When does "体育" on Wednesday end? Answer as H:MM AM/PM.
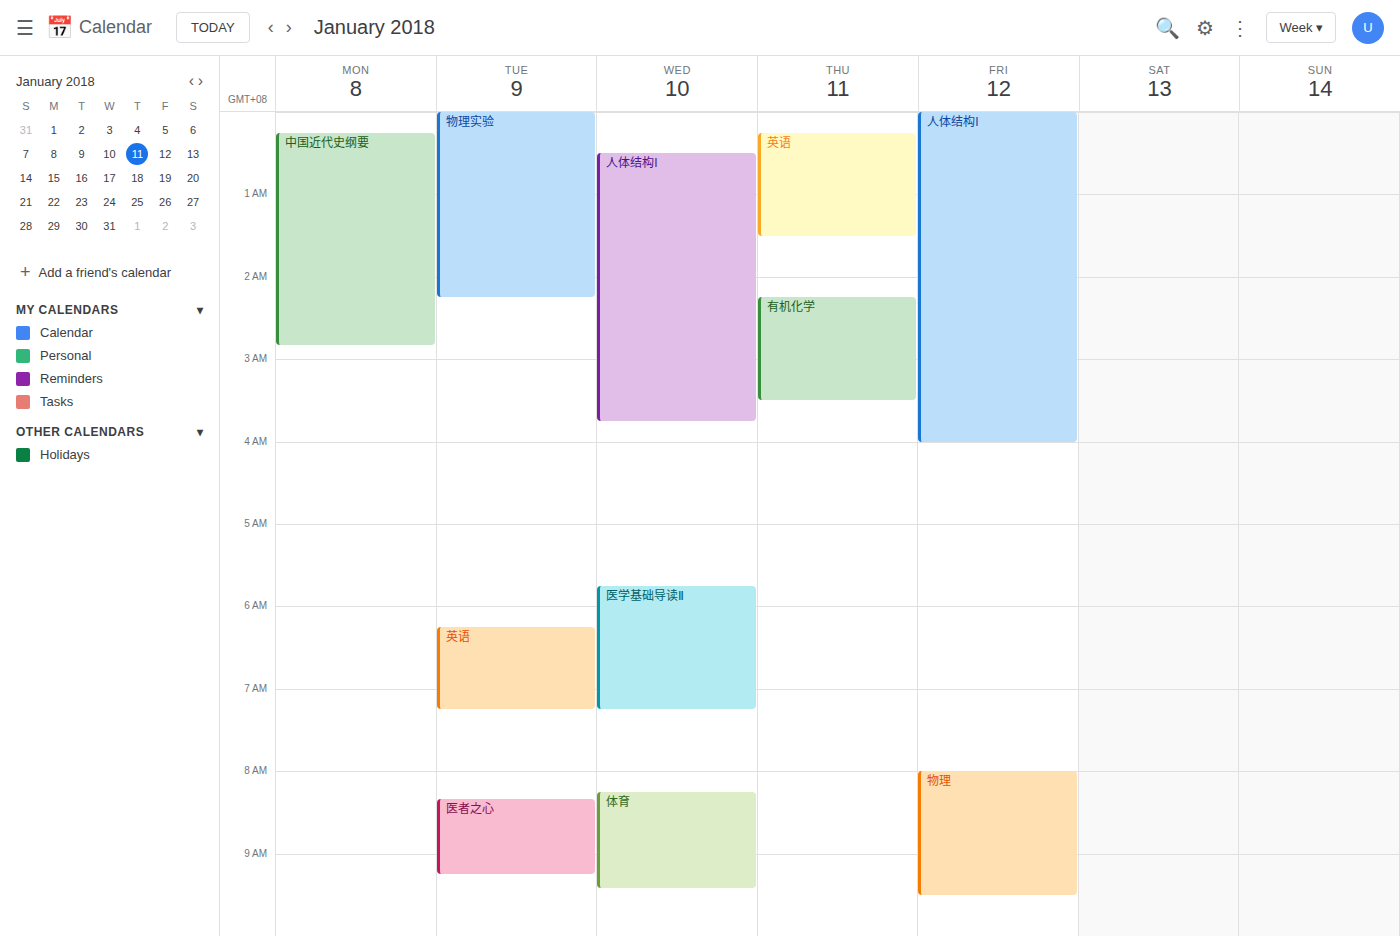
9:25 AM